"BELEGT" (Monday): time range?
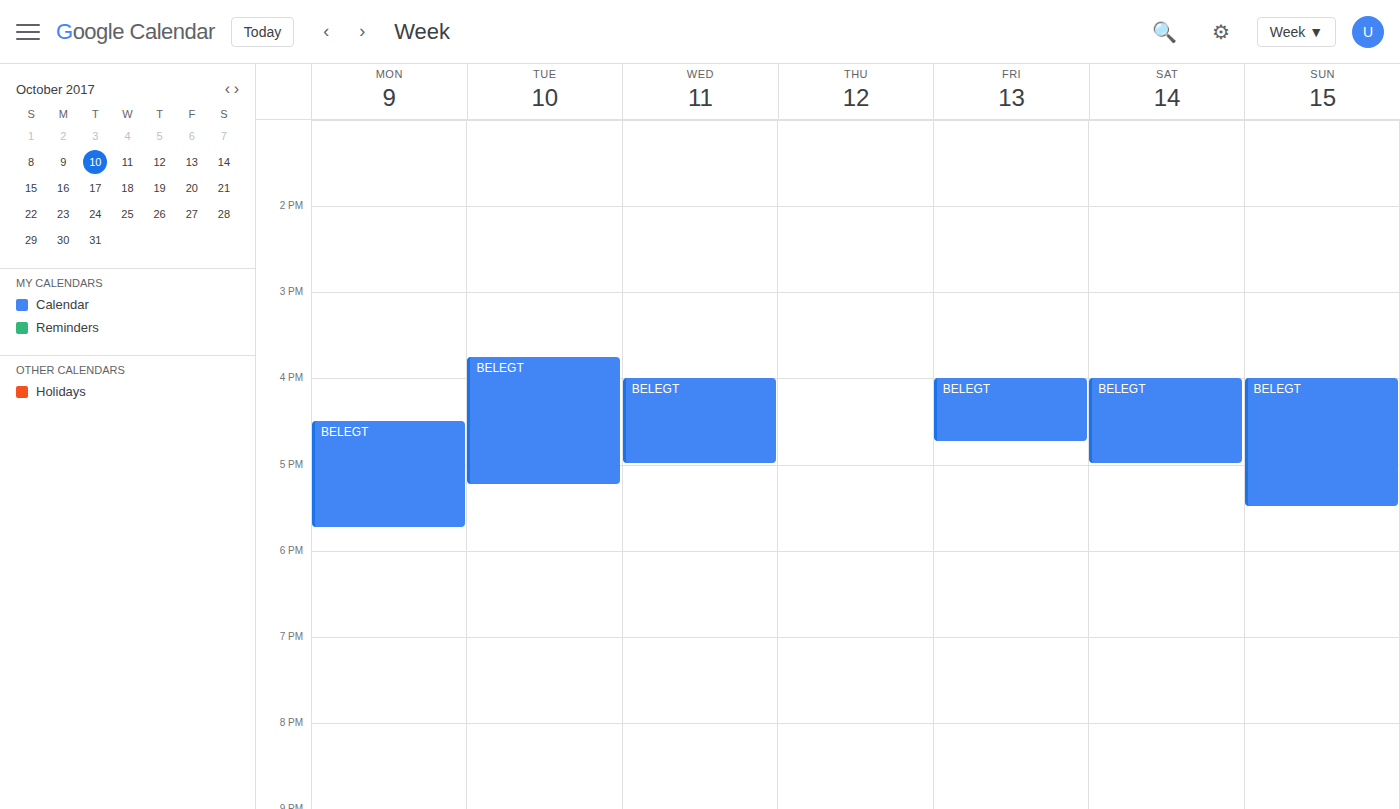
4:30 PM to 5:45 PM